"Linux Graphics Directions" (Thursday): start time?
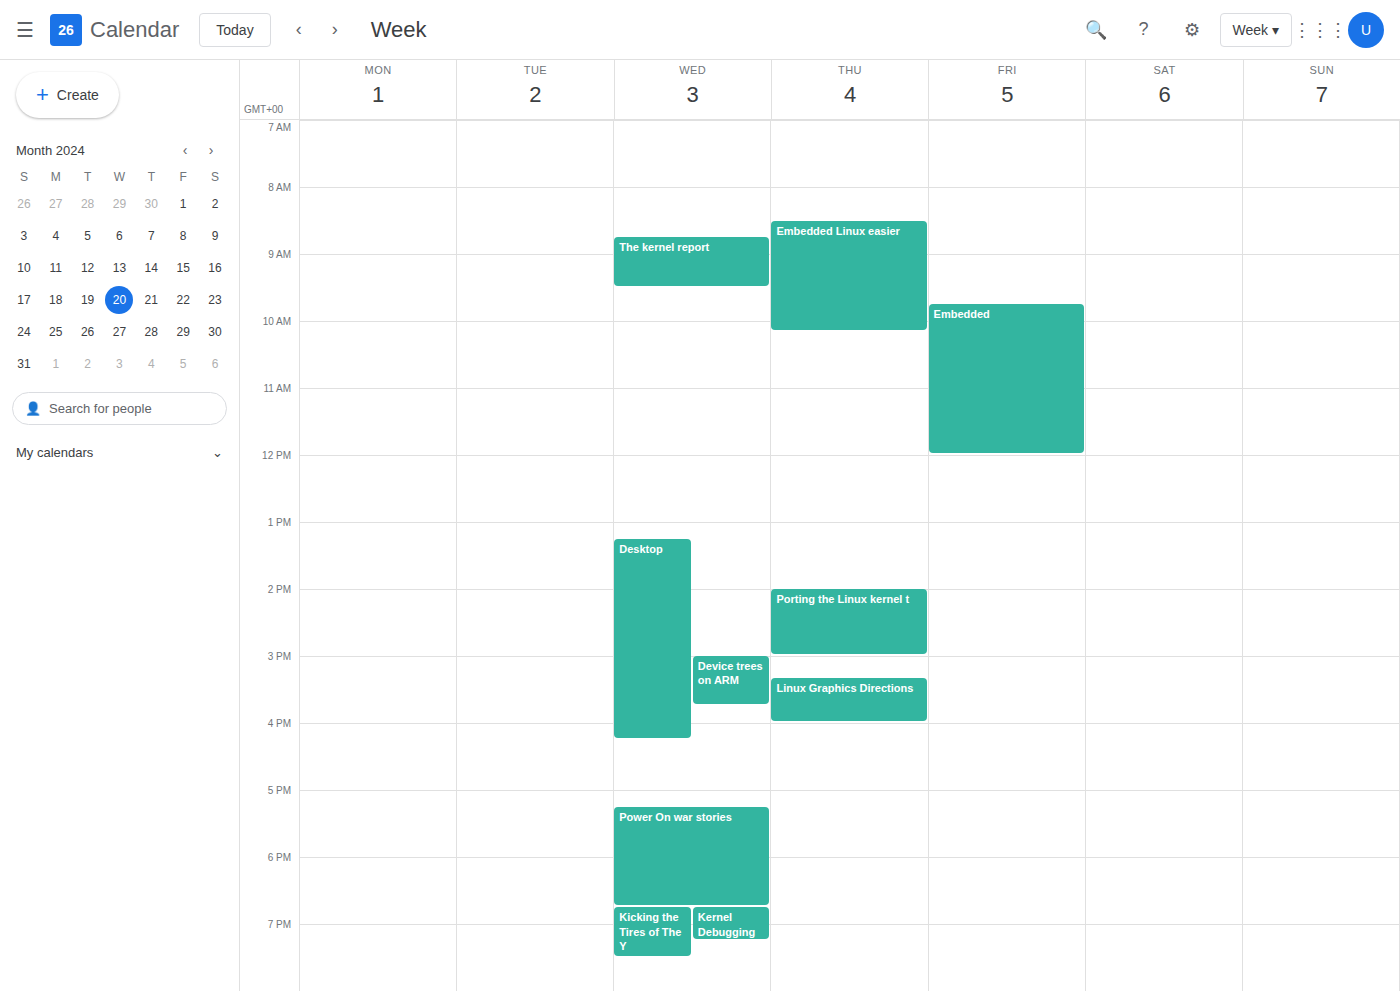
15:20